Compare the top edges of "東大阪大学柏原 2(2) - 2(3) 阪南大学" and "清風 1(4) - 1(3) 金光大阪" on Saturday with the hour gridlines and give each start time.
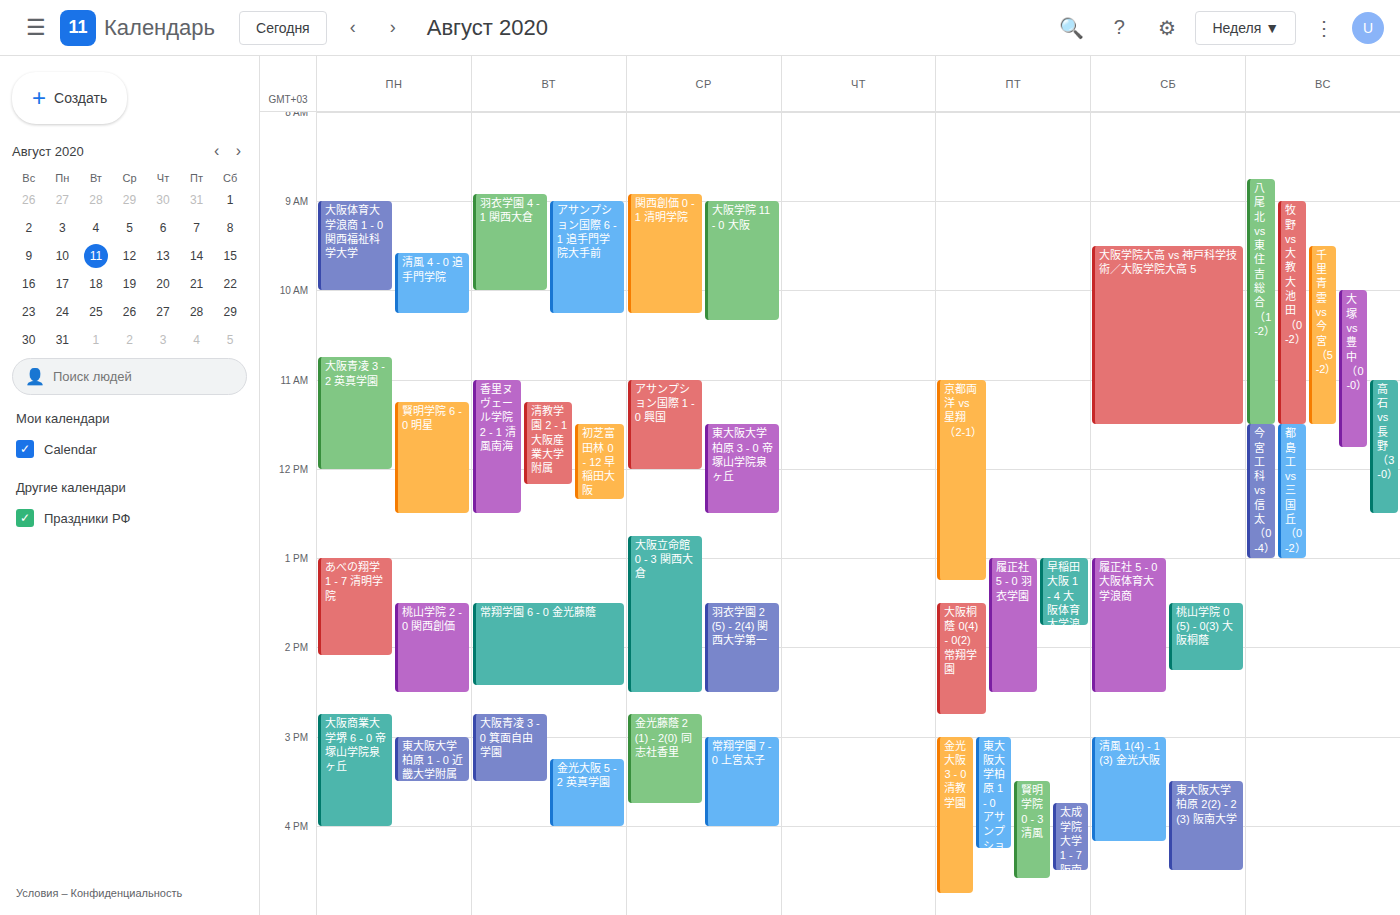
"東大阪大学柏原 2(2) - 2(3) 阪南大学": 3:30 PM, halfway between the 3 PM and 4 PM lines. "清風 1(4) - 1(3) 金光大阪": 3:00 PM, exactly on the 3 PM line.